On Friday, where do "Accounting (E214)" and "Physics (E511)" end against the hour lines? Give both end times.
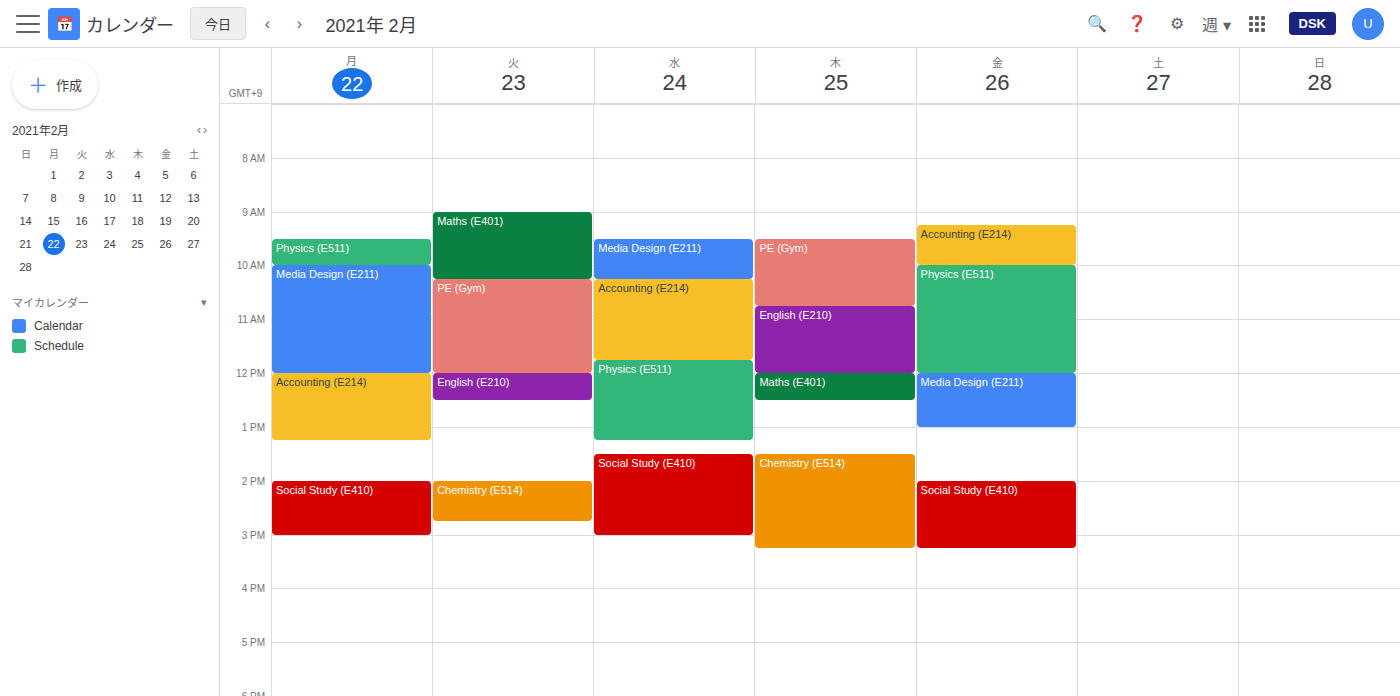
"Accounting (E214)": 10:00 AM, exactly on the 10 AM line. "Physics (E511)": 12:00 PM, exactly on the 12 PM line.